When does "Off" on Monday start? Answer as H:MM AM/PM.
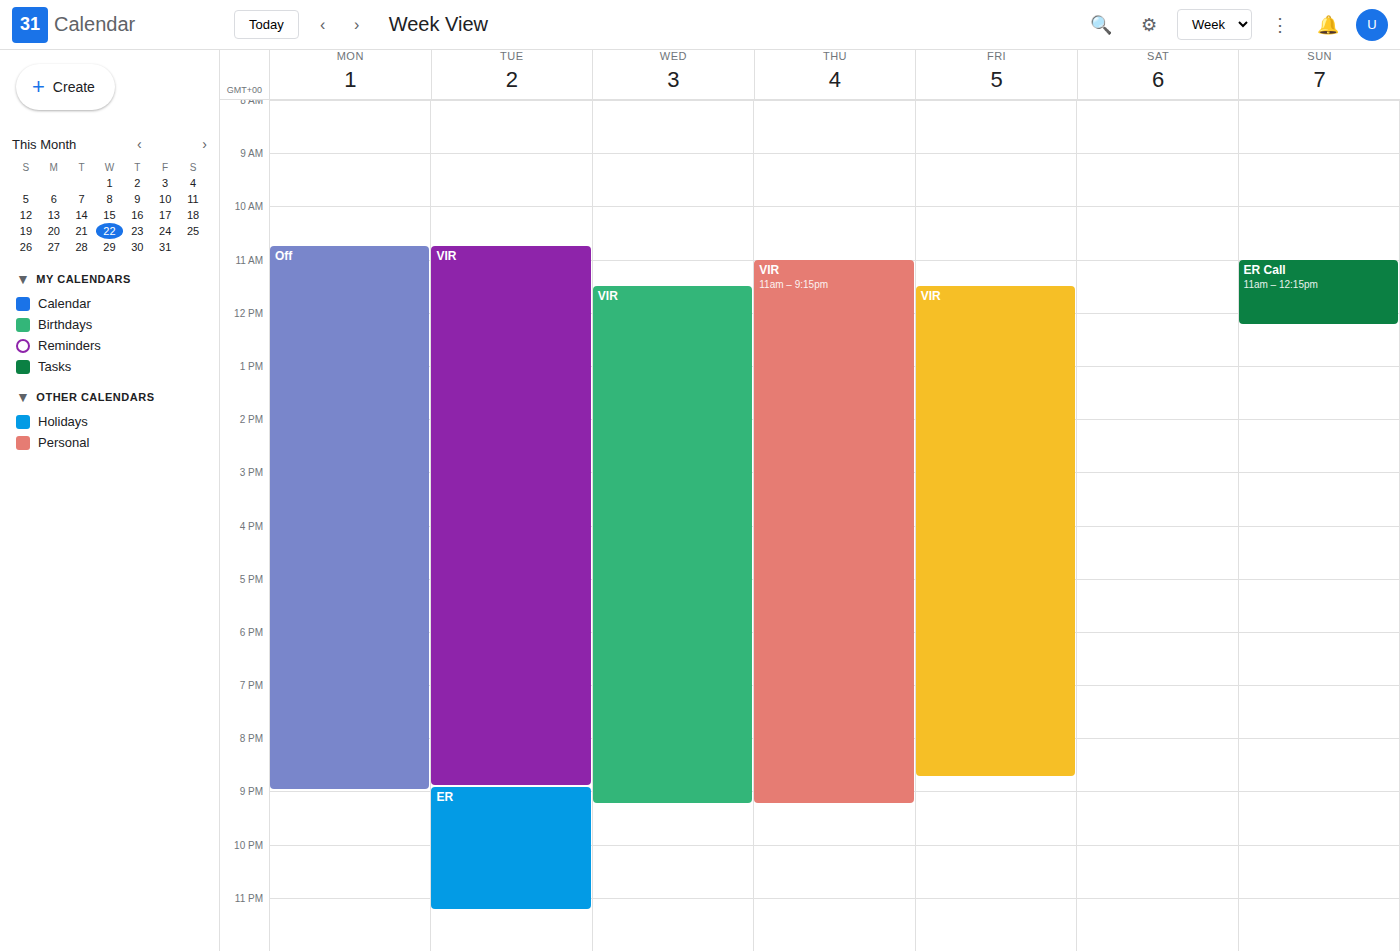
10:45 AM